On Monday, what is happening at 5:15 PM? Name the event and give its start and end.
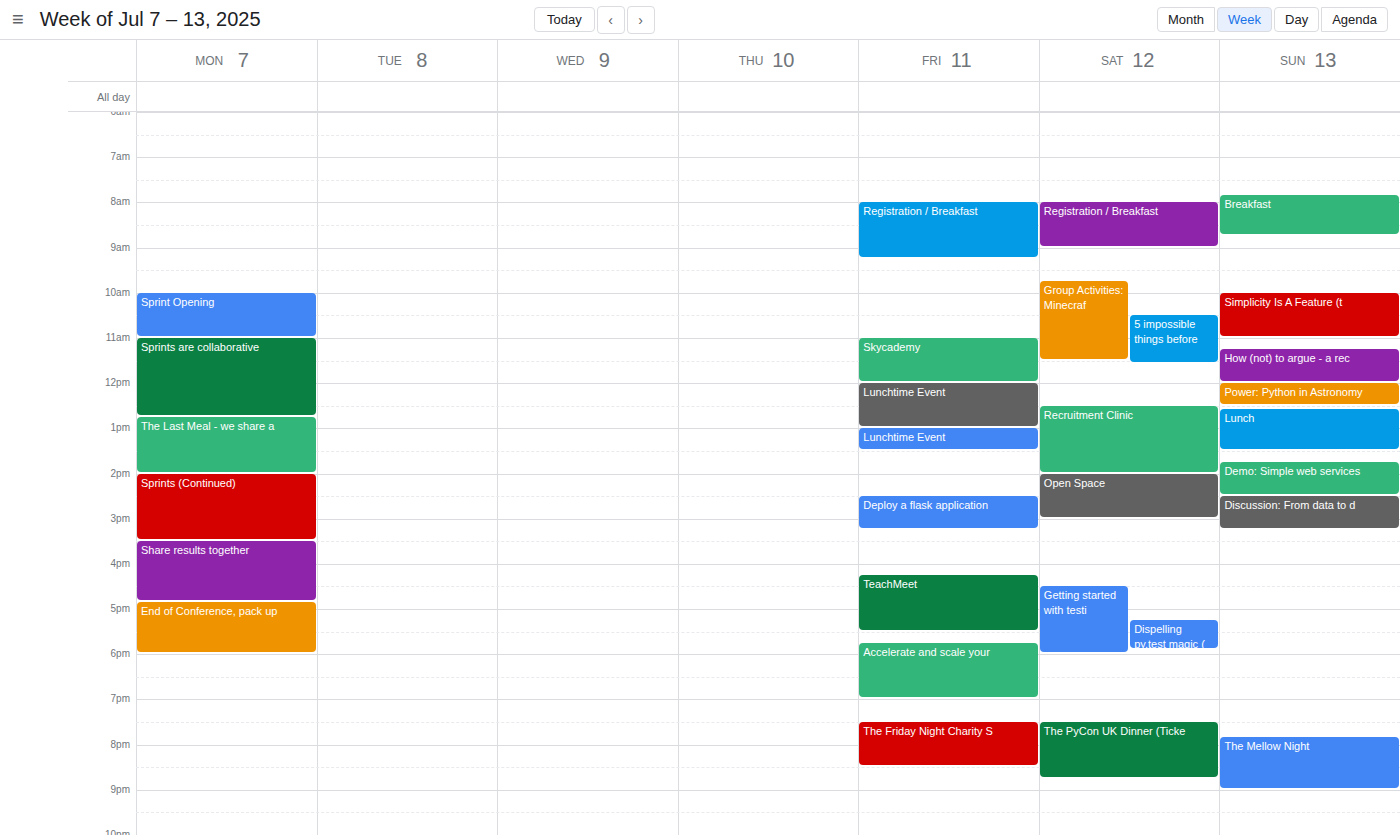
"End of Conference, pack up", 4:50 PM to 6:00 PM